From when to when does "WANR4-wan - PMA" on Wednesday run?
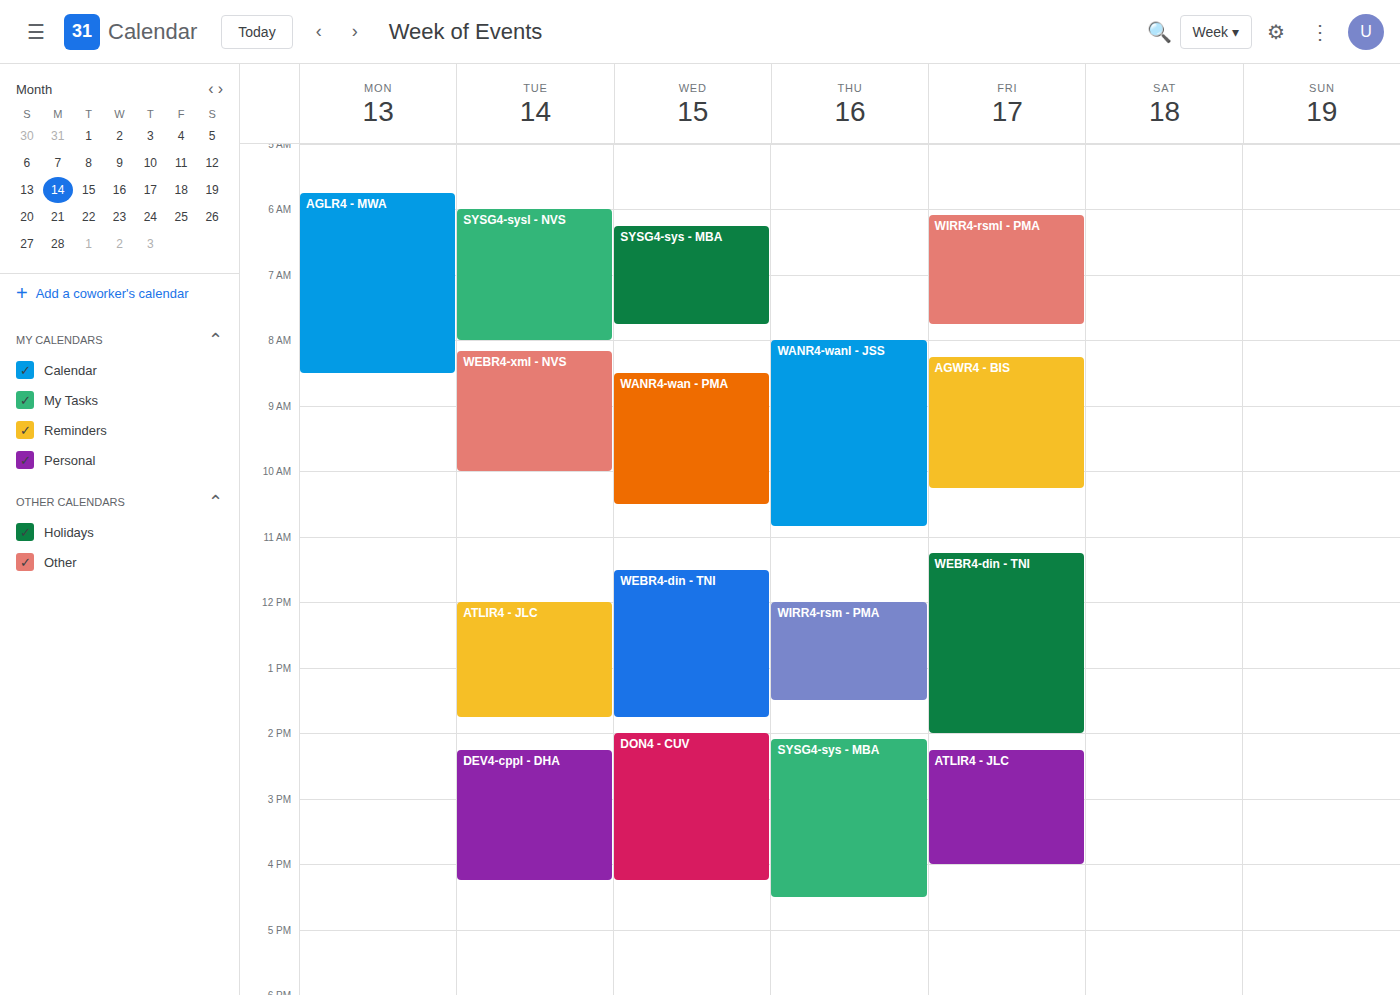
8:30 AM to 10:30 AM